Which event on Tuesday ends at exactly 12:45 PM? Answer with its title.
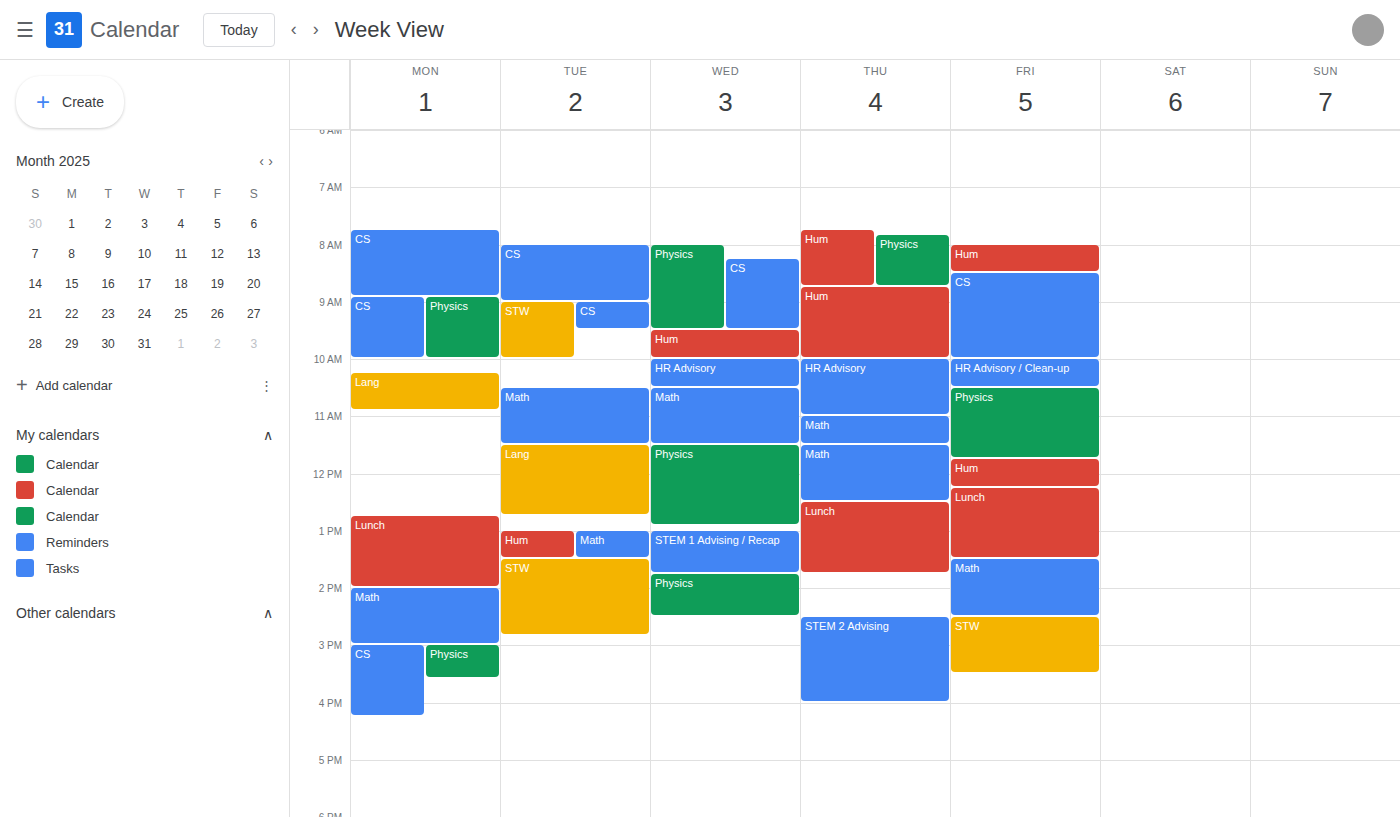
"Lang"